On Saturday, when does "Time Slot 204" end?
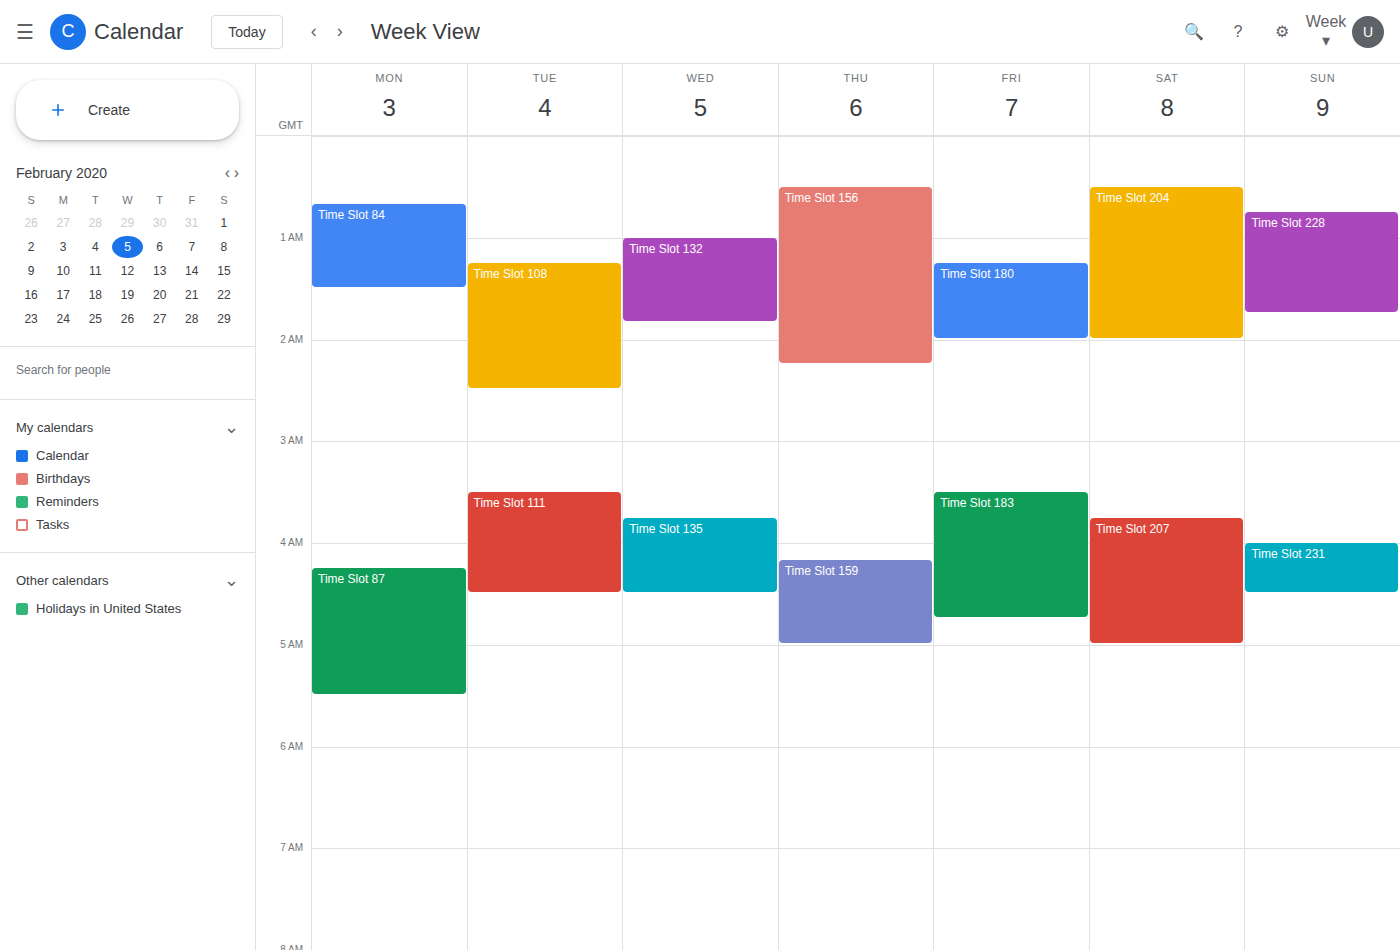
2:00 AM